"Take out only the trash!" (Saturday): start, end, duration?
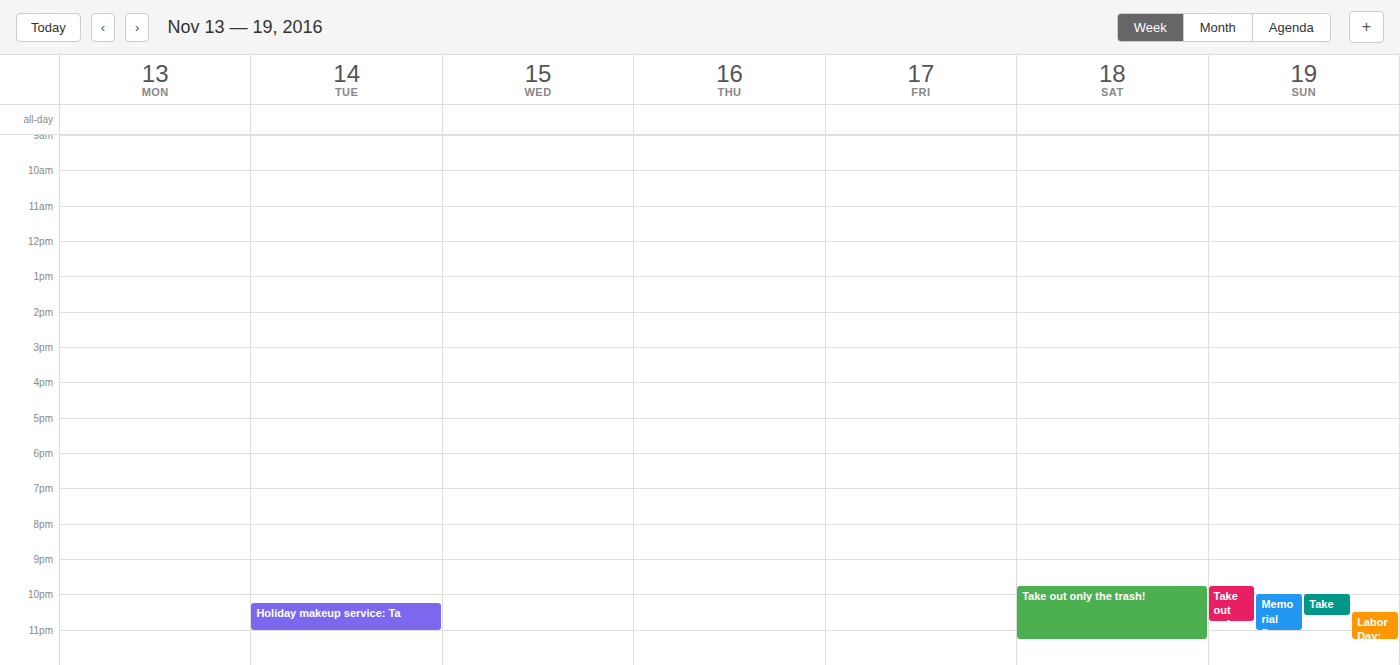
9:45 PM to 11:15 PM, 1 hour 30 minutes